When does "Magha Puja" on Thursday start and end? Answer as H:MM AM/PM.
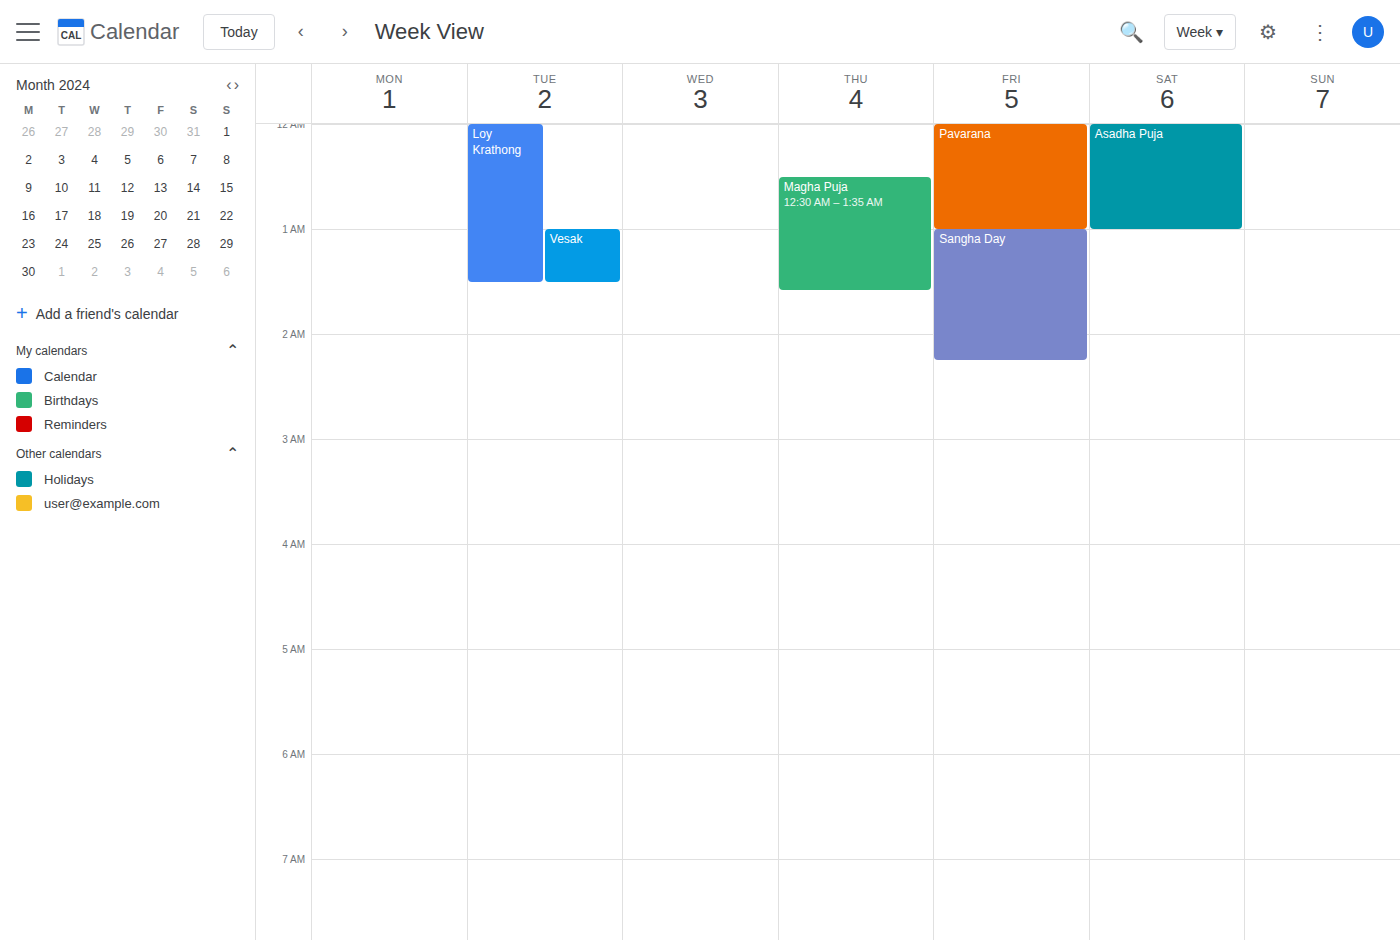
12:30 AM to 1:35 AM